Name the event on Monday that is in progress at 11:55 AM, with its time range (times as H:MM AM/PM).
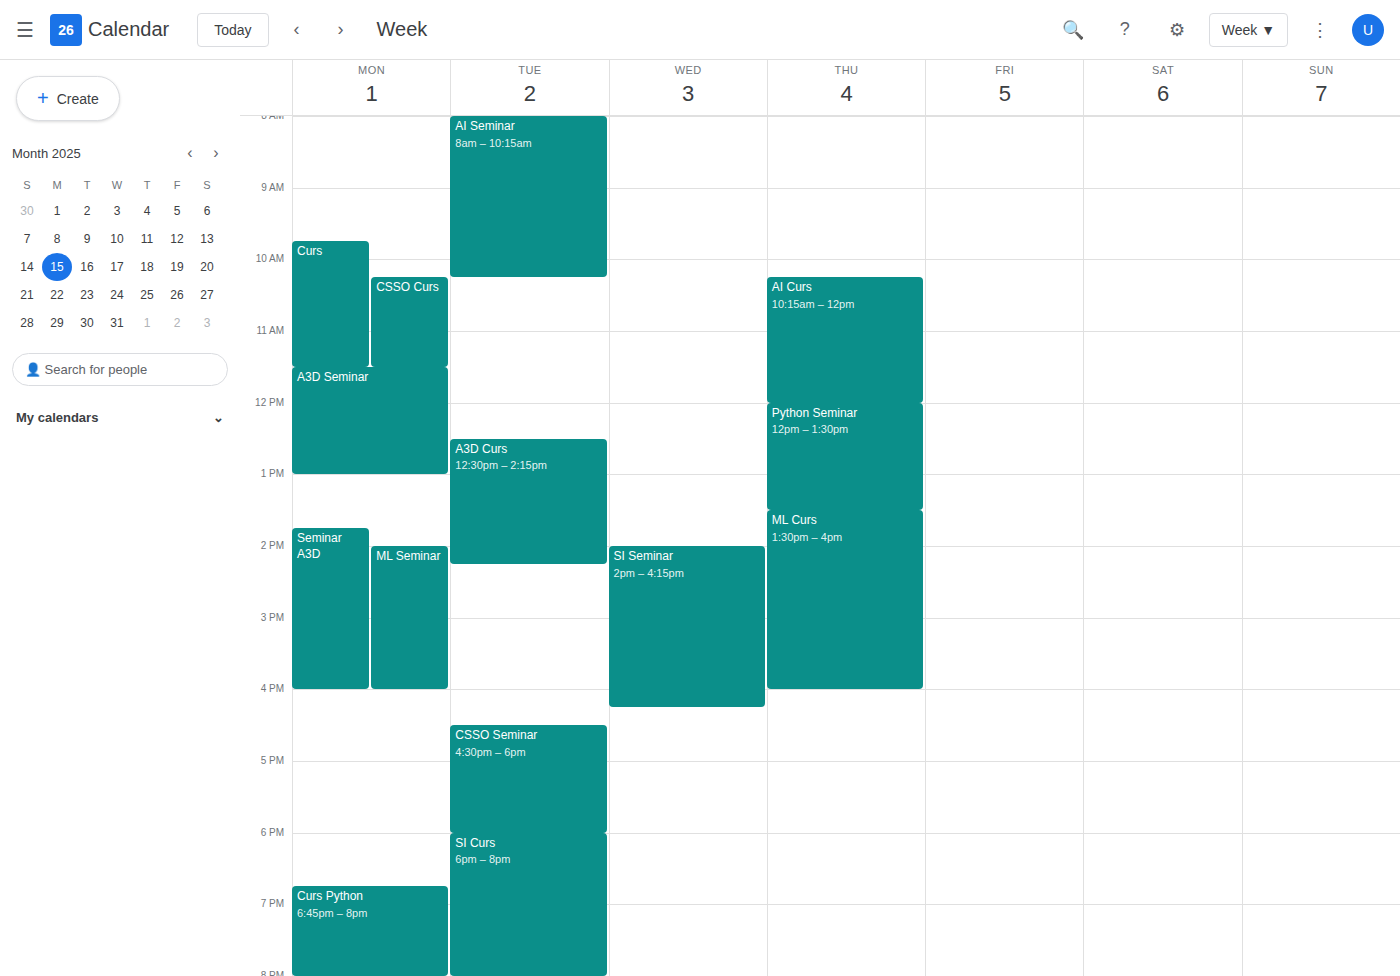
"A3D Seminar", 11:30 AM to 1:00 PM